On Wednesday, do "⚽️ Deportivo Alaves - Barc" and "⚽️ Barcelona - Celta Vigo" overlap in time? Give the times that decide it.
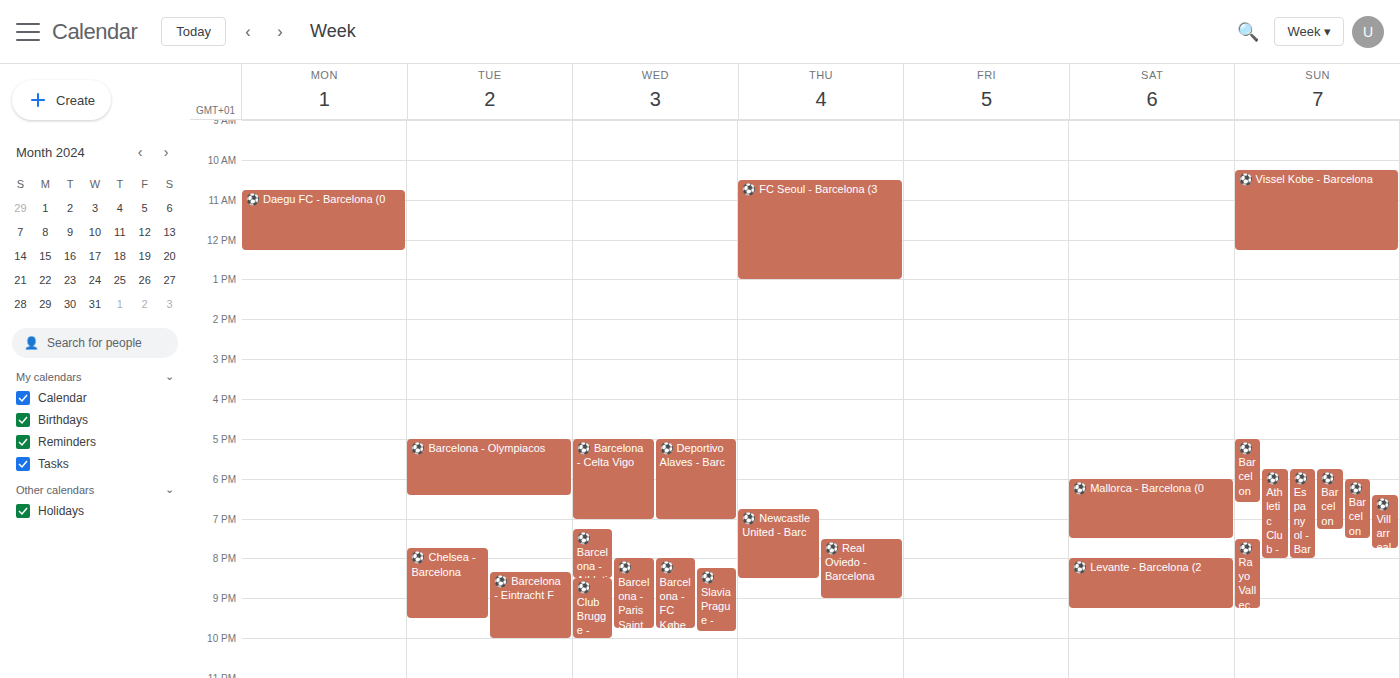
"⚽️ Barcelona - Celta Vigo" runs 5:00 PM to 7:00 PM, inside "⚽️ Deportivo Alaves - Barc" -- they overlap.